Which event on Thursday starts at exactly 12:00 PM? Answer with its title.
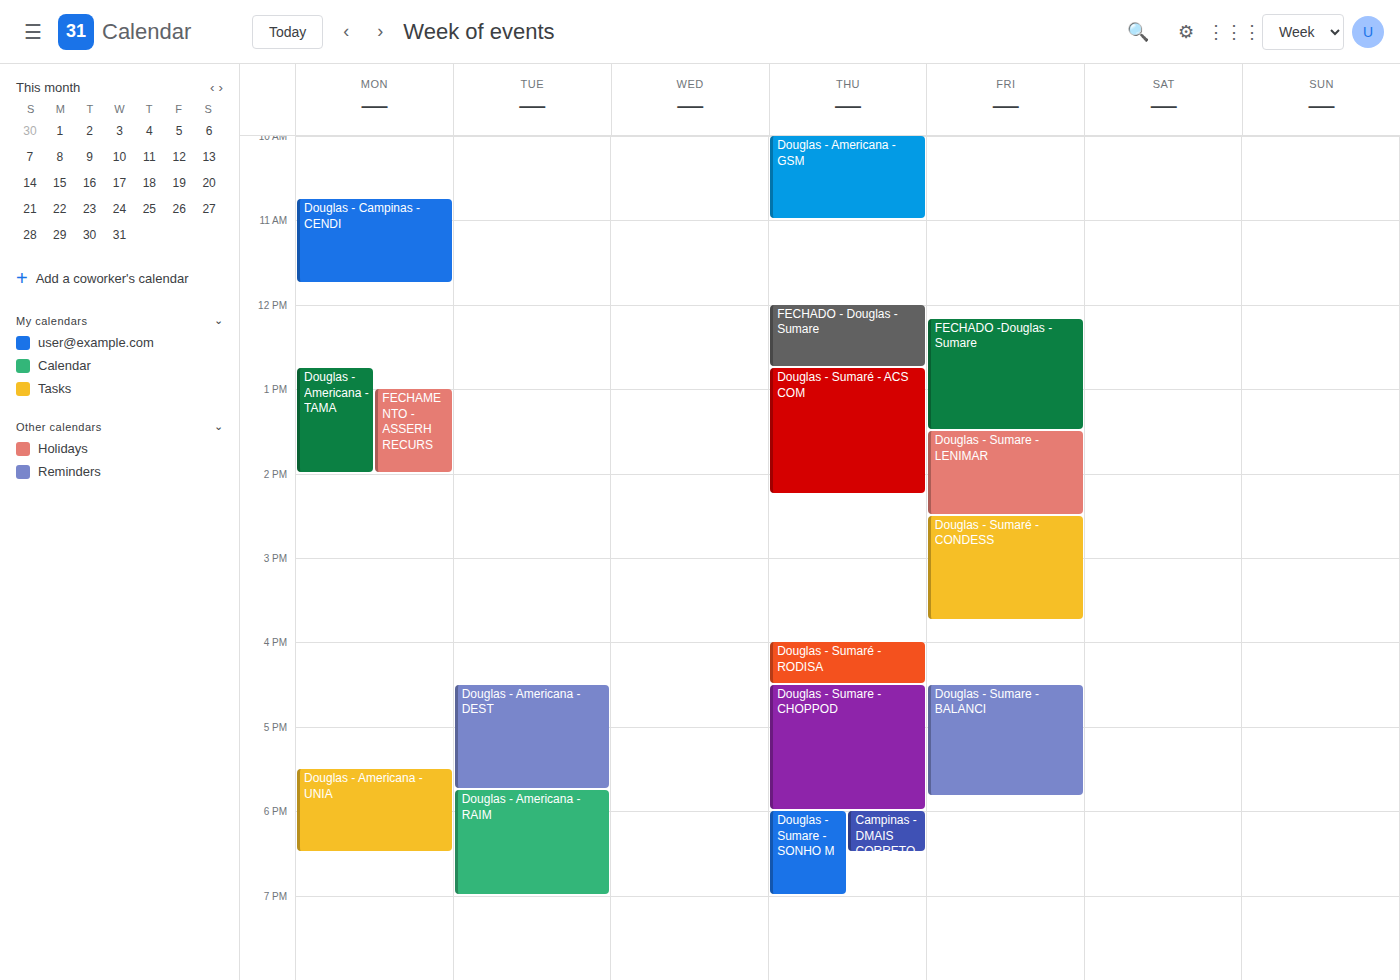
"FECHADO - Douglas - Sumare"